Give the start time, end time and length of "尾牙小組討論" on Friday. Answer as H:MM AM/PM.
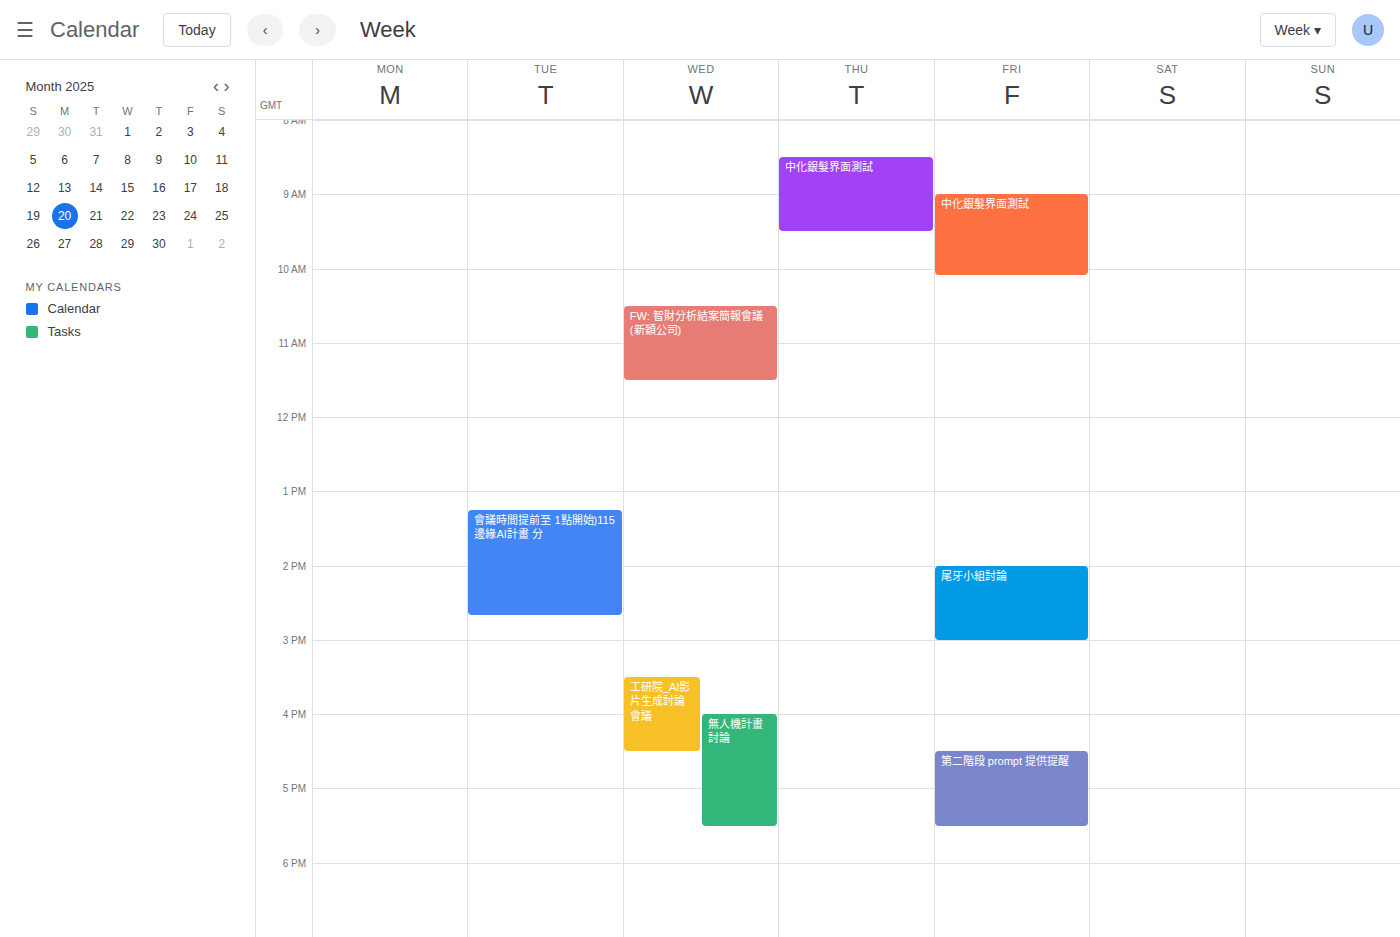
2:00 PM to 3:00 PM, 1 hour